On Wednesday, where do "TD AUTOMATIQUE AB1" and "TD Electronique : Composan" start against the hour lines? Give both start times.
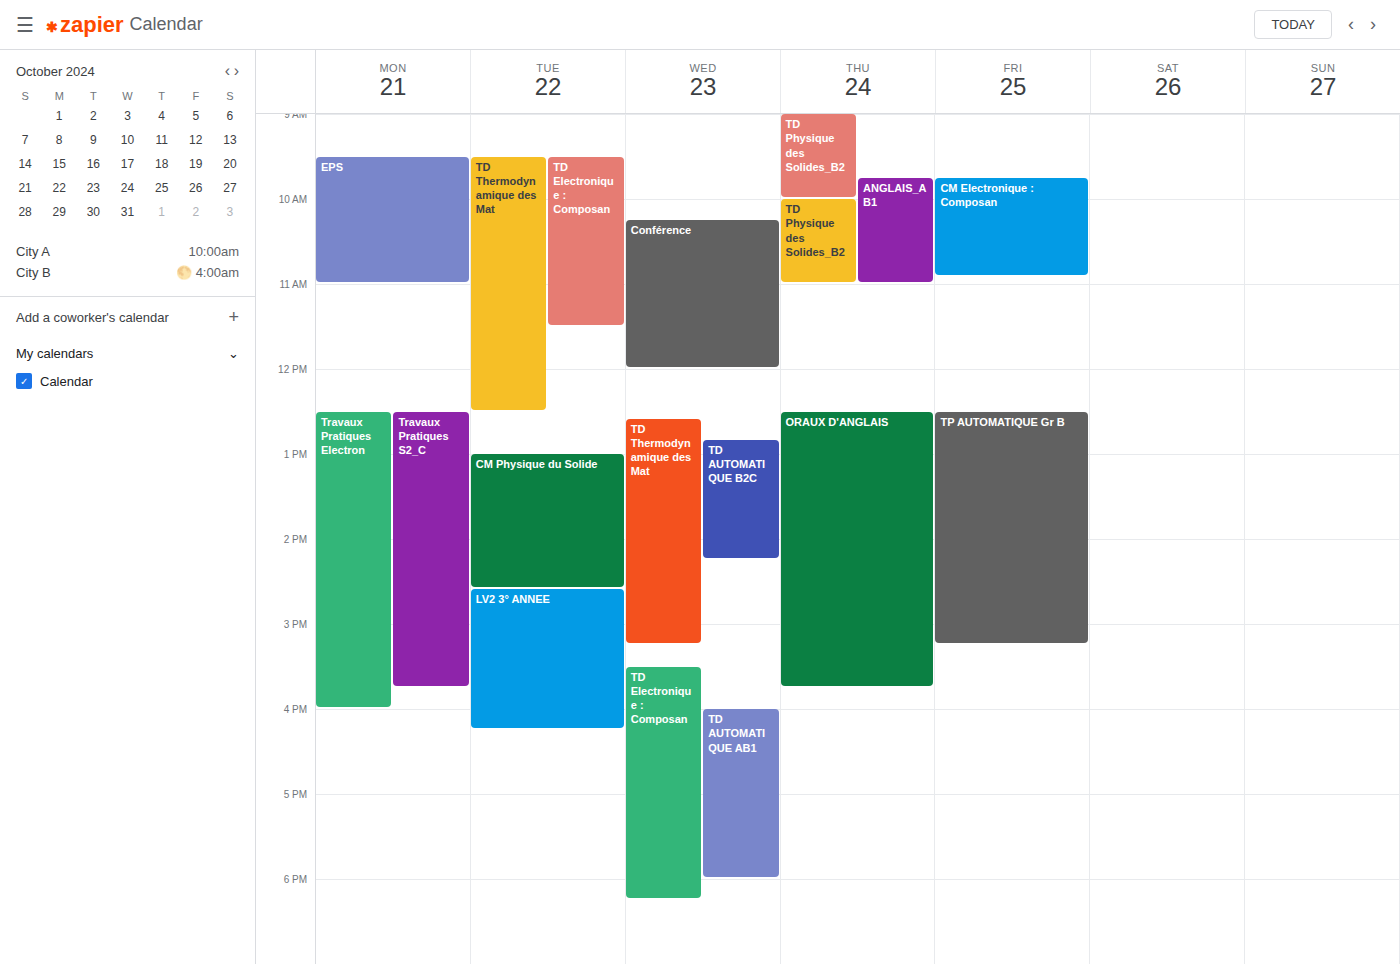
"TD AUTOMATIQUE AB1": 4:00 PM, exactly on the 4 PM line. "TD Electronique : Composan": 3:30 PM, halfway between the 3 PM and 4 PM lines.